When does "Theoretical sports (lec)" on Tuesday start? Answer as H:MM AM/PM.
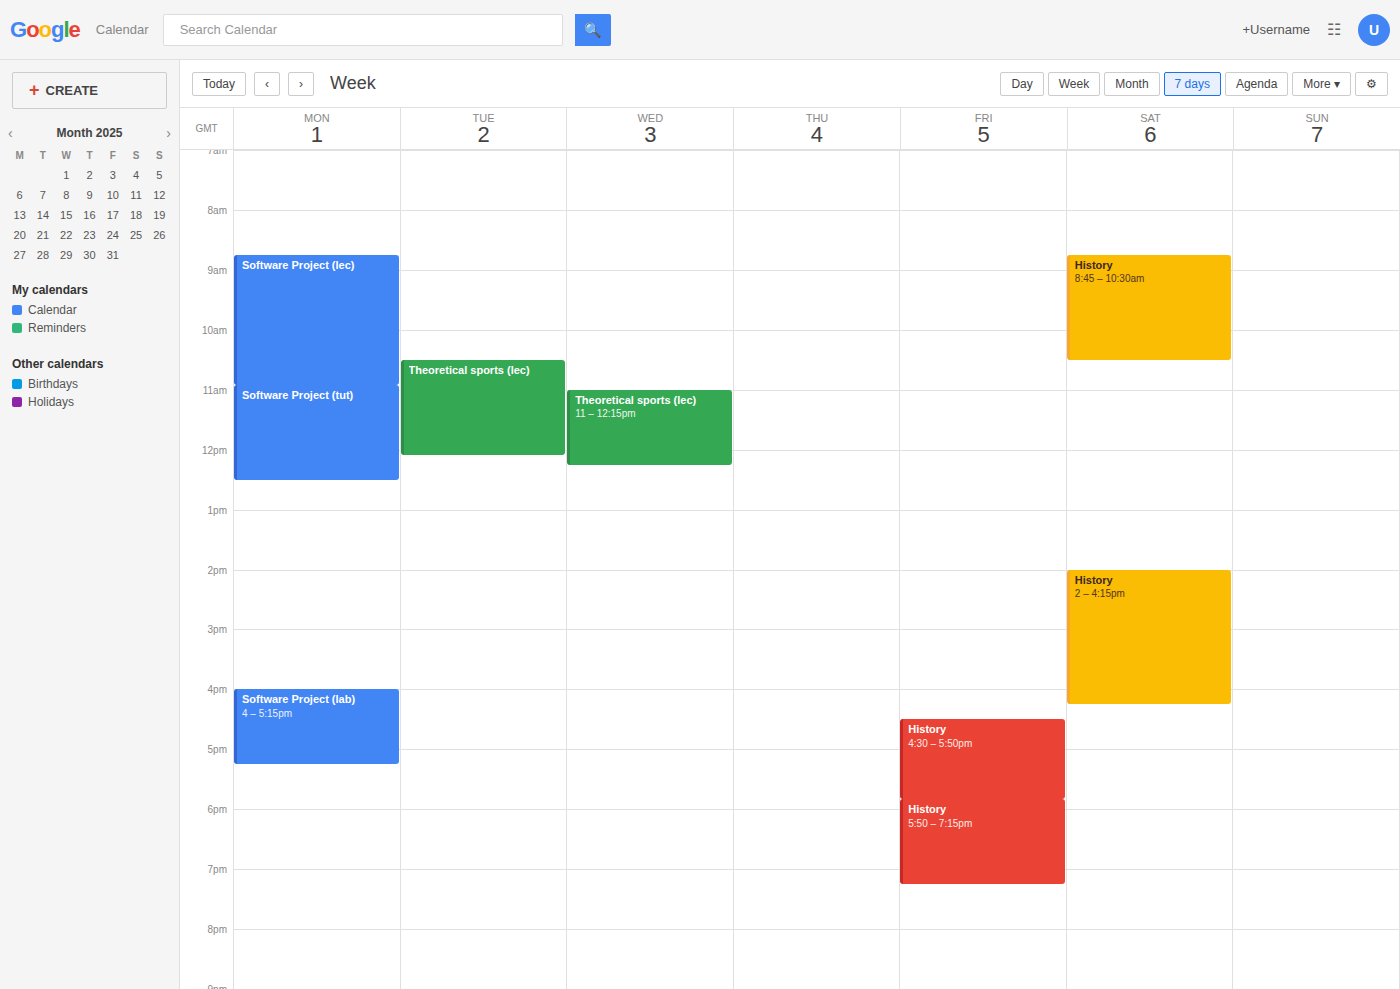
10:30 AM